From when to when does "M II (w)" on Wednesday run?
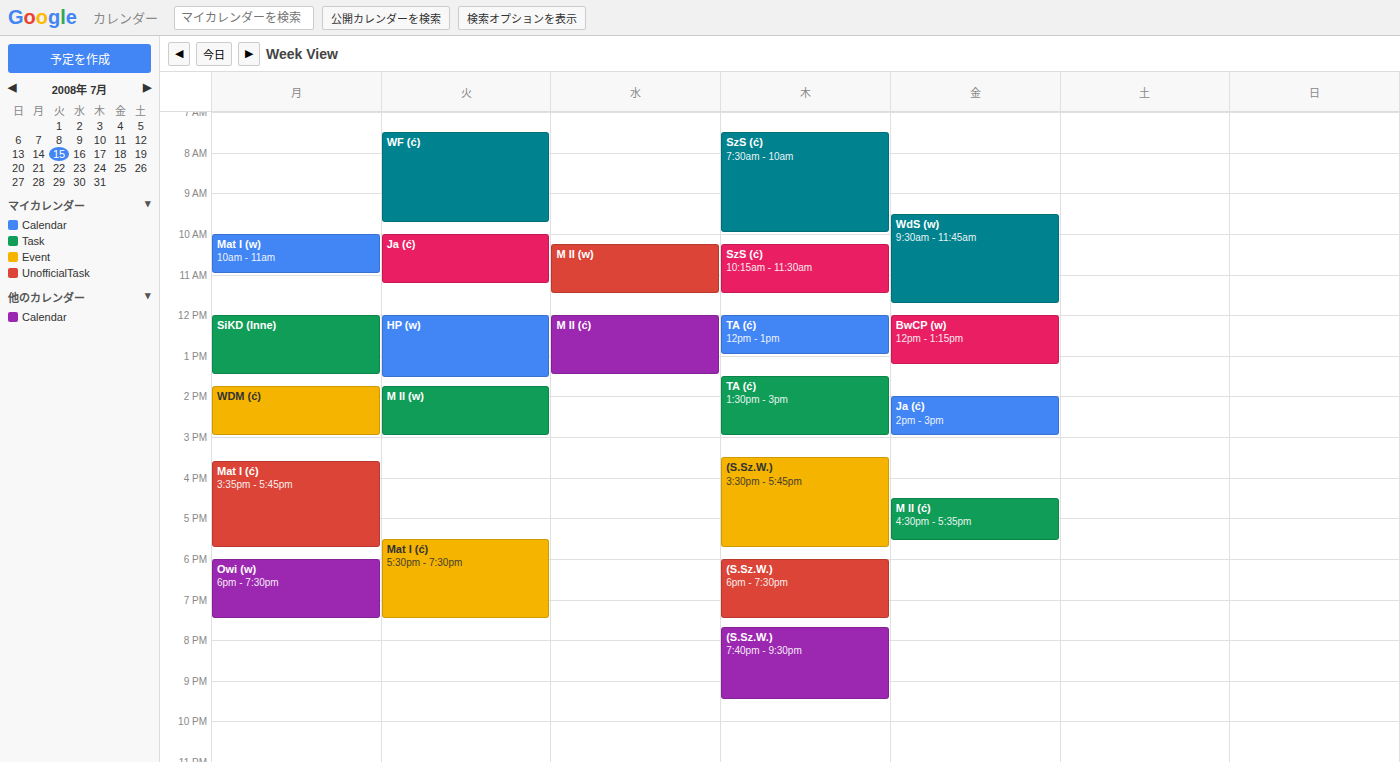
10:15 AM to 11:30 AM